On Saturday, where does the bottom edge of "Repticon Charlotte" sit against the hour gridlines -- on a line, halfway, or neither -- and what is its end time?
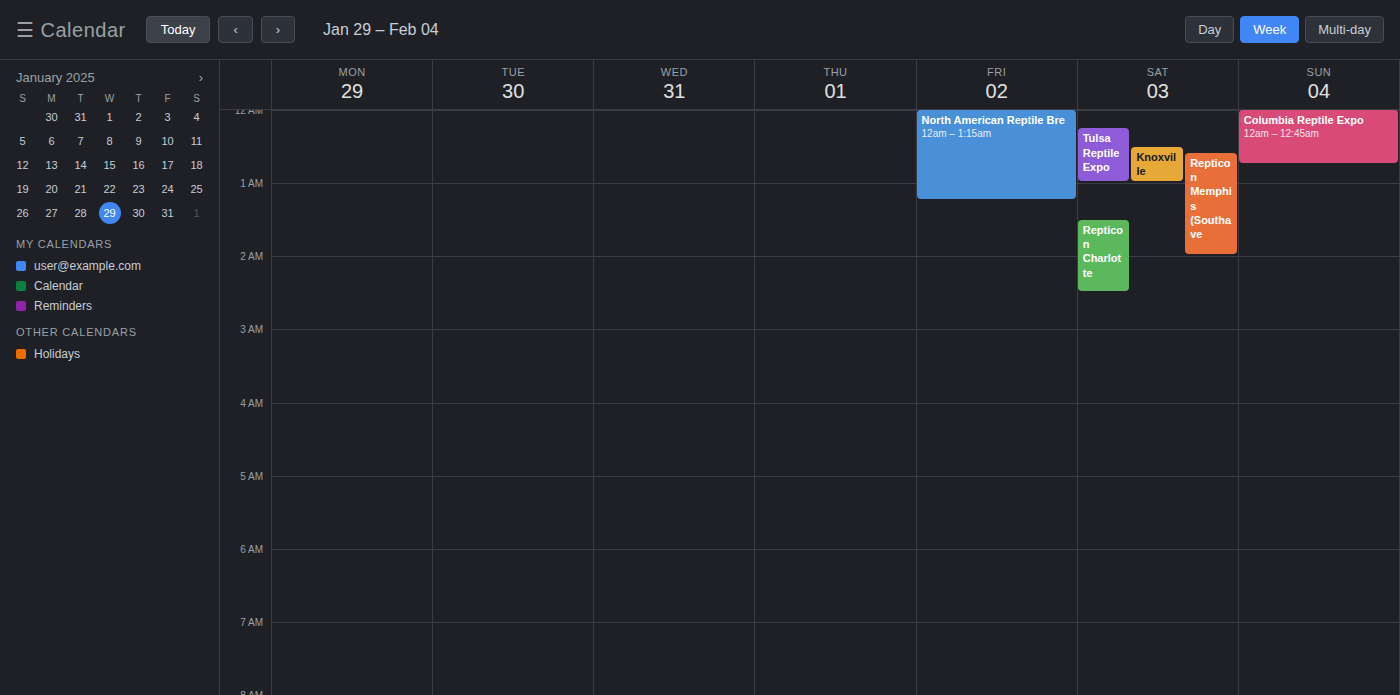
02:30 -- halfway between the 02:00 and 03:00 lines.